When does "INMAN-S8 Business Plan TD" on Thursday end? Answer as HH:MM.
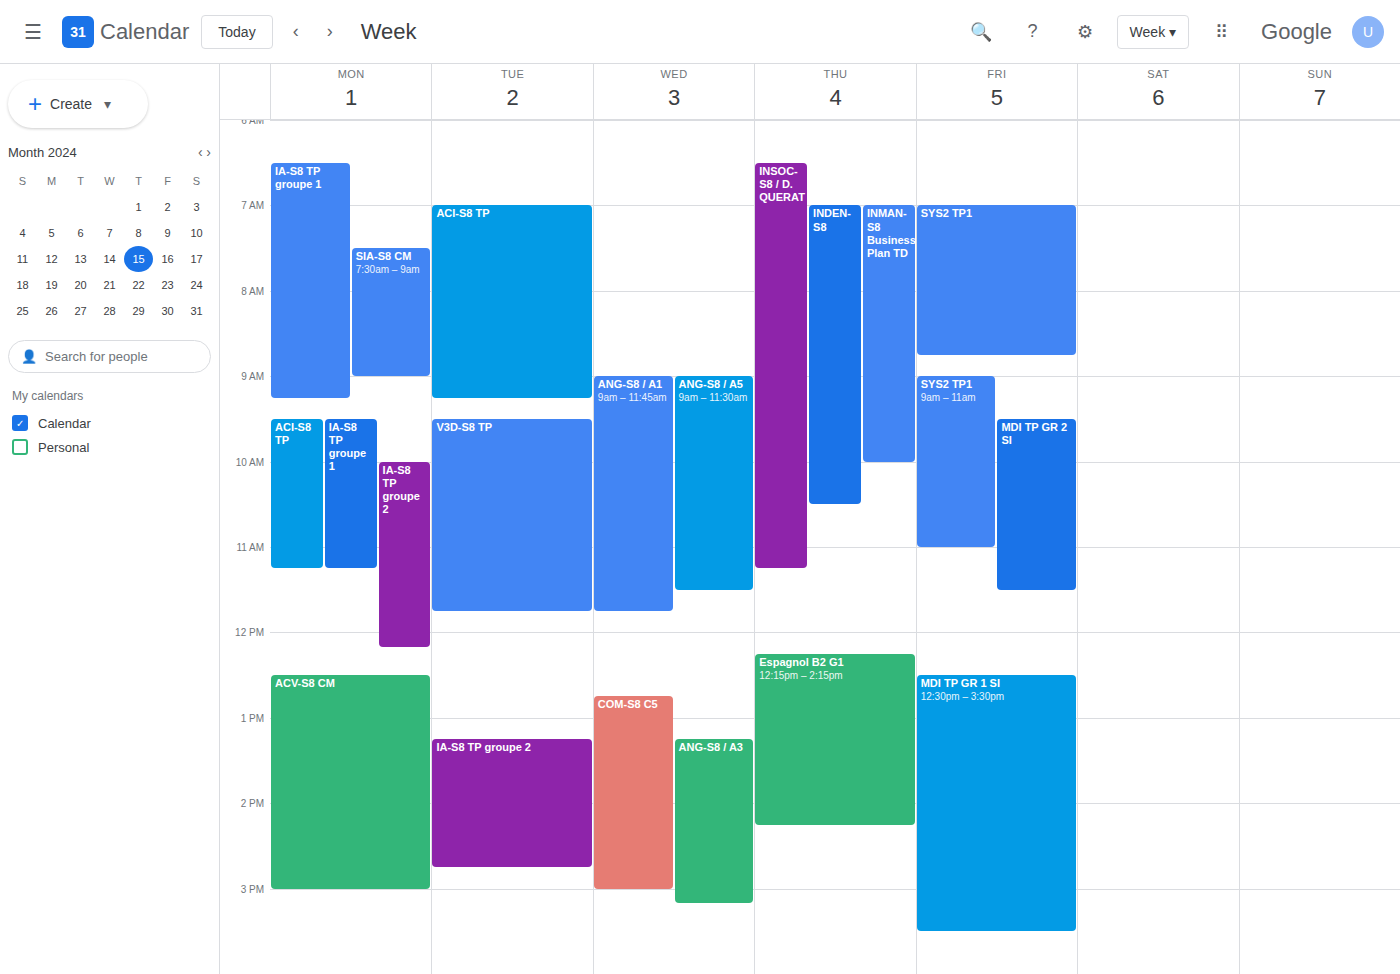
10:00